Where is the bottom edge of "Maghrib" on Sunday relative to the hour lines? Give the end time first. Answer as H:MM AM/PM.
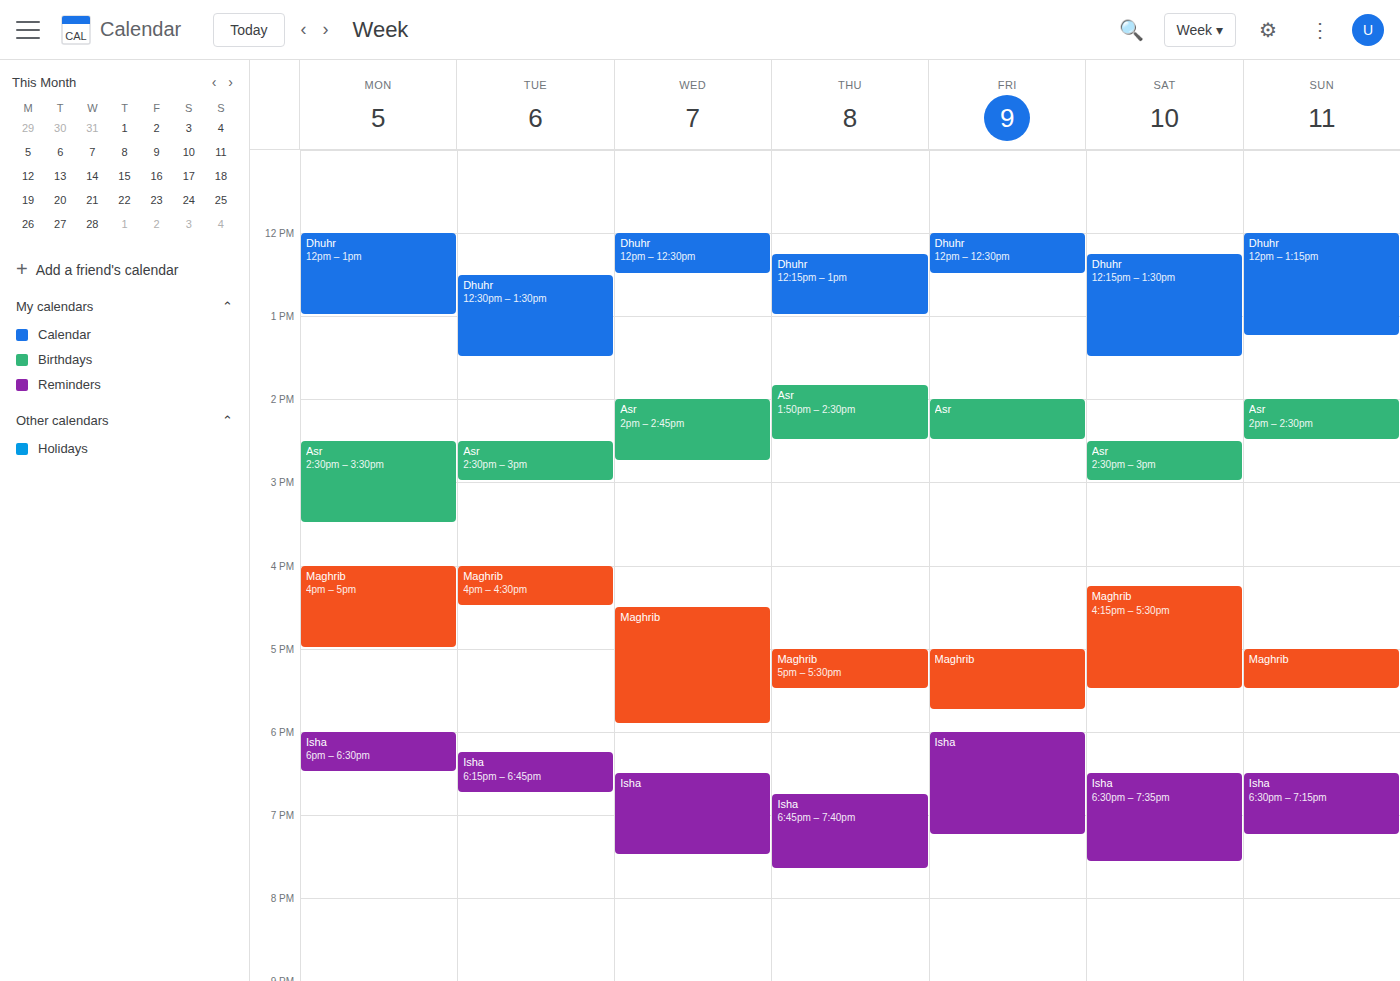
5:30 PM -- halfway between the 5 PM and 6 PM lines.